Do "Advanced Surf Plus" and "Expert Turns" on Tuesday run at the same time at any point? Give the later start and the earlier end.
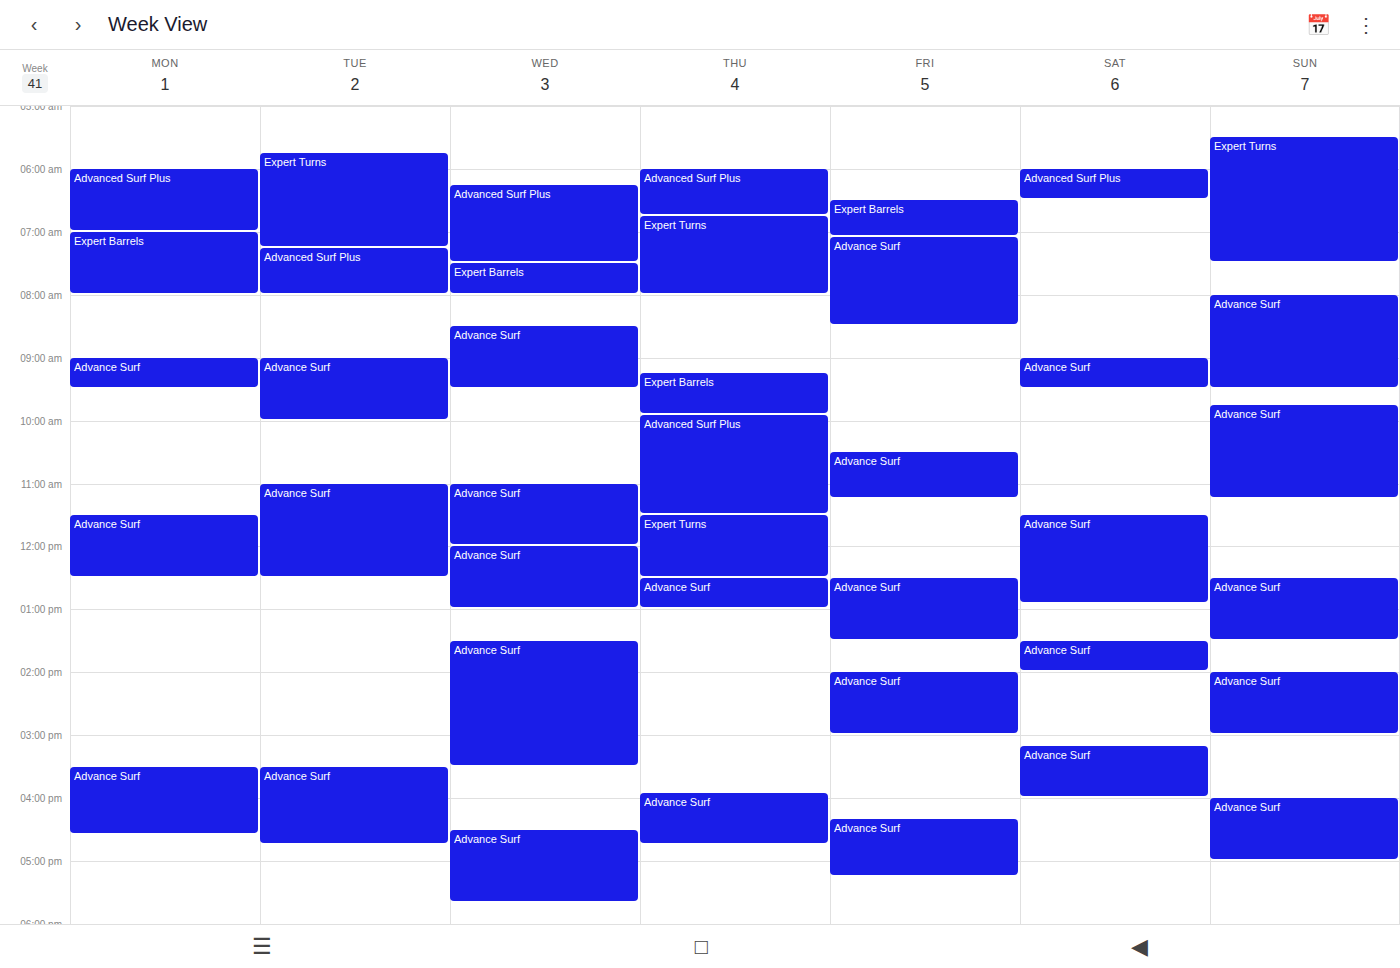
"Expert Turns" ends at 7:15 AM, exactly when "Advanced Surf Plus" starts -- they touch but do not overlap.